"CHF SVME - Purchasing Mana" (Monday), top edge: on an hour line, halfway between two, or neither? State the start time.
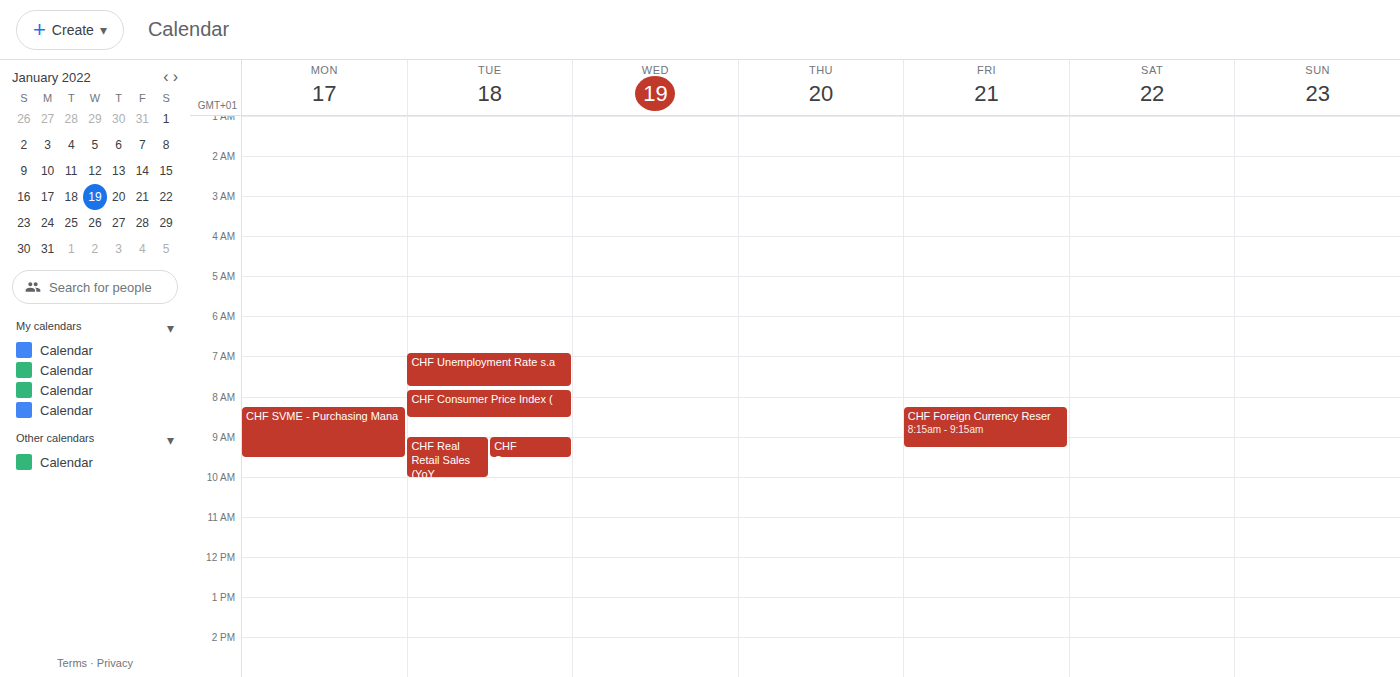
8:15 AM -- neither: a quarter of the way from the 8 AM line to the 9 AM line.